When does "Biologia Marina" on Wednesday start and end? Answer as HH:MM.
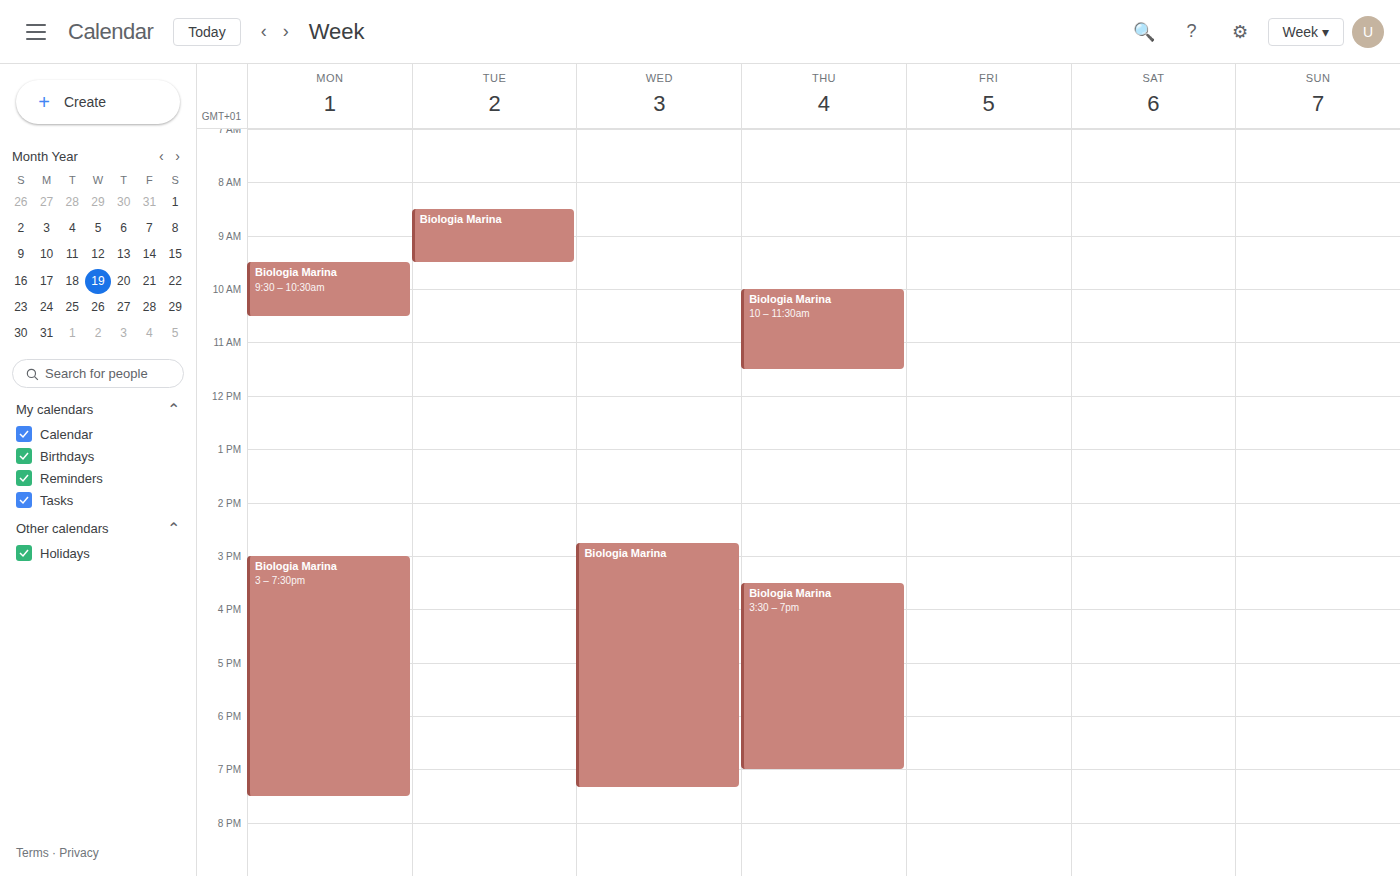
14:45 to 19:20